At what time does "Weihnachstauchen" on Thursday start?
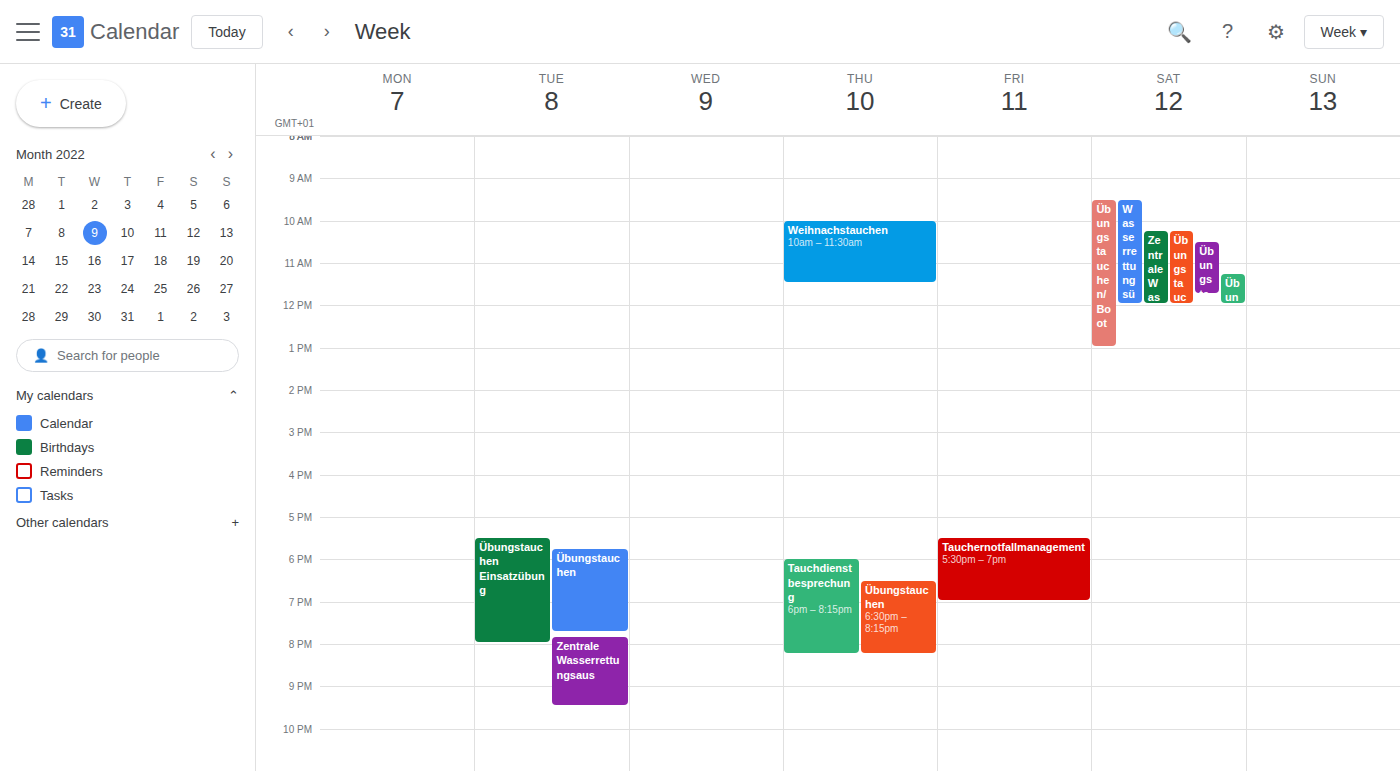
10:00